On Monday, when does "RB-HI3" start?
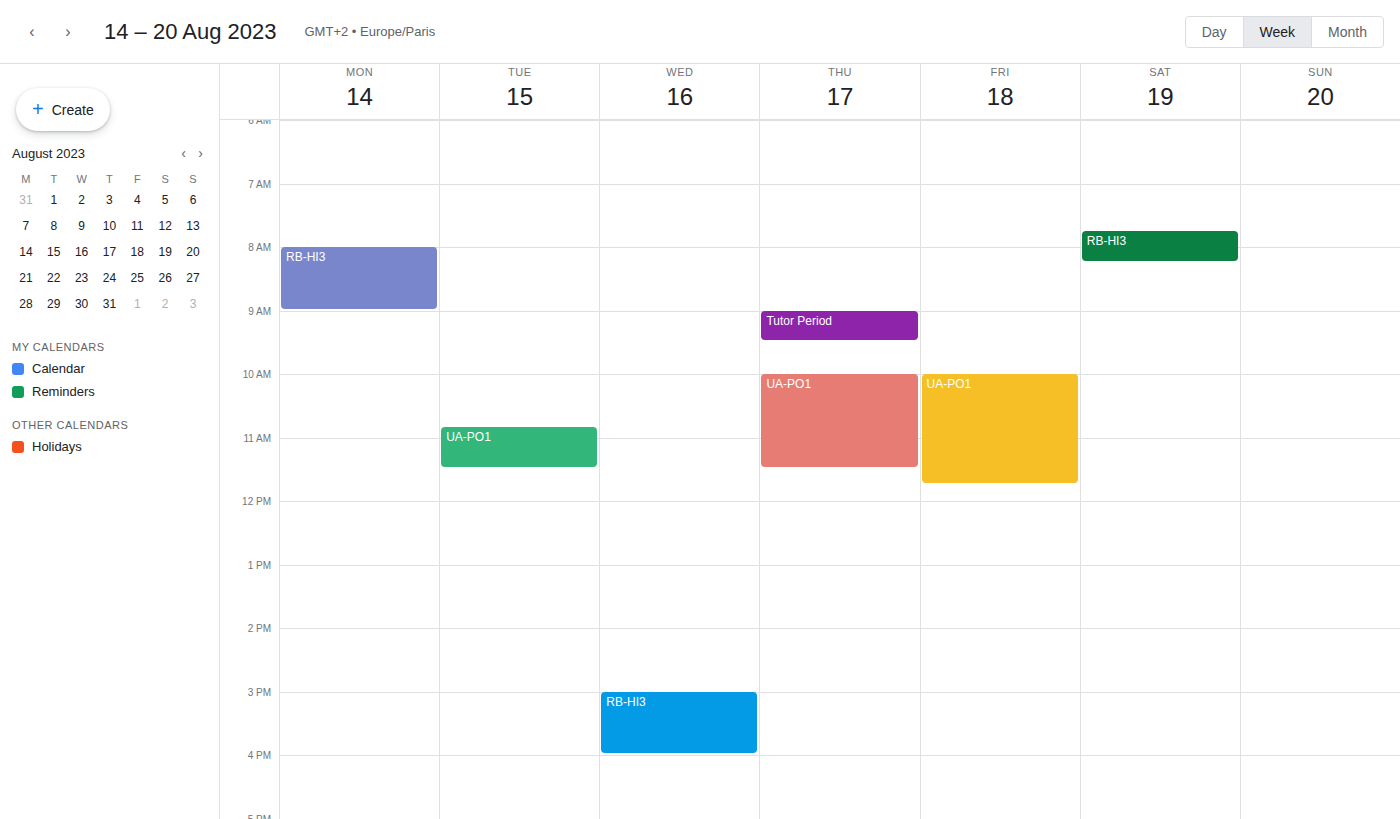
8:00 AM